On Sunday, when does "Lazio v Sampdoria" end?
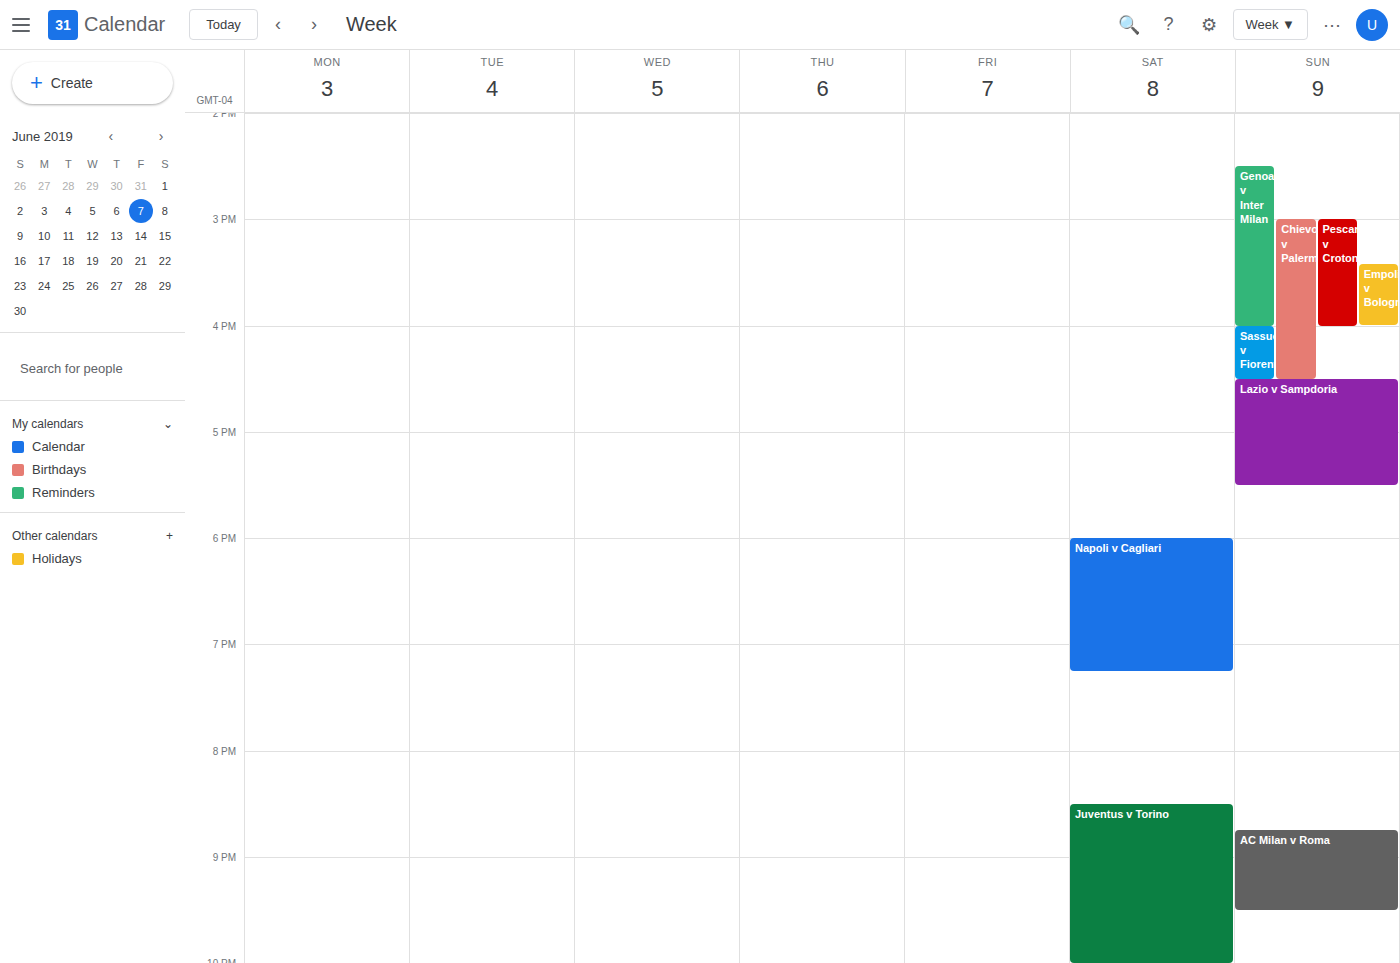
5:30 PM